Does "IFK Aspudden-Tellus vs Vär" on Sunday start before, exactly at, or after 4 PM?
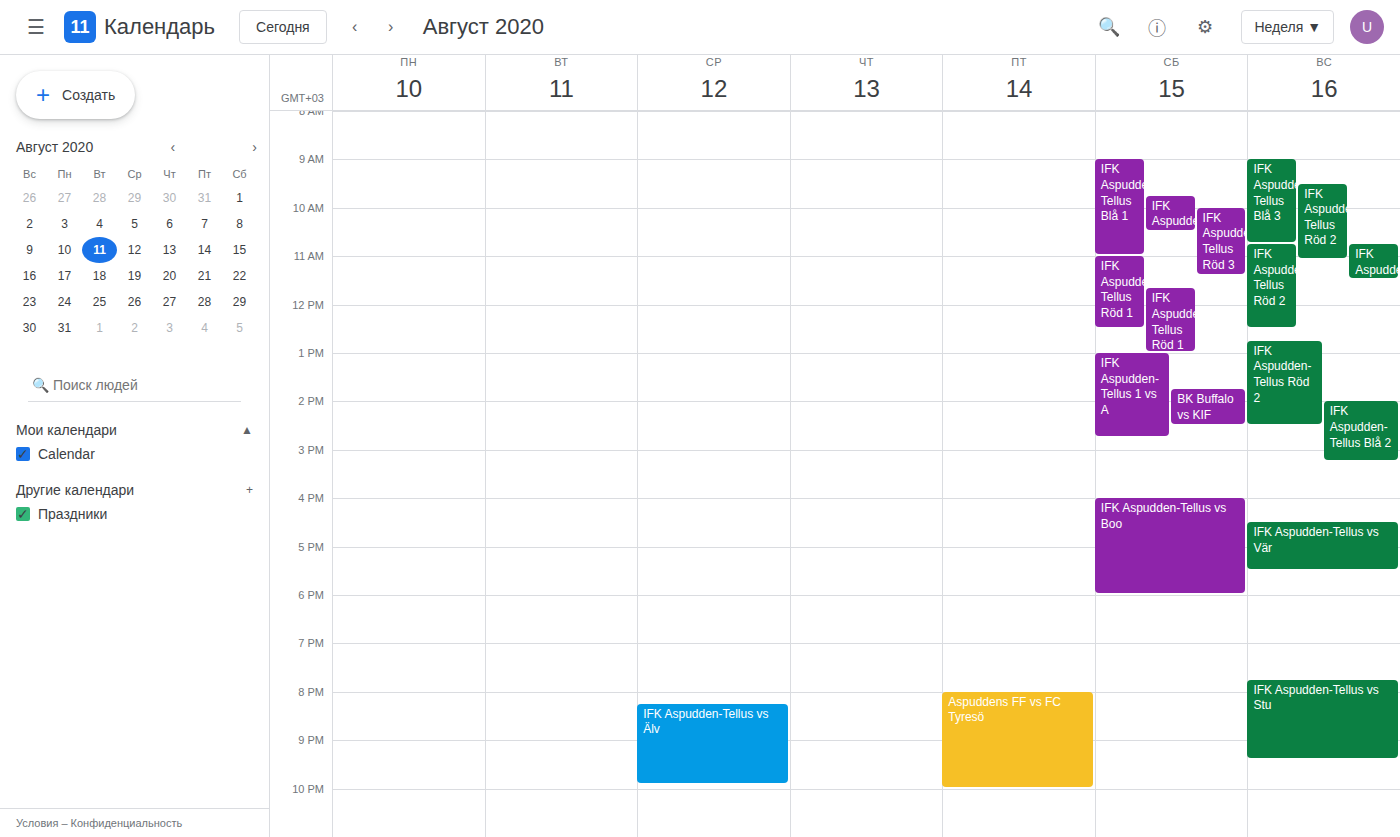
4:30 PM -- after 4 PM, 30 minutes below the 4 PM line.